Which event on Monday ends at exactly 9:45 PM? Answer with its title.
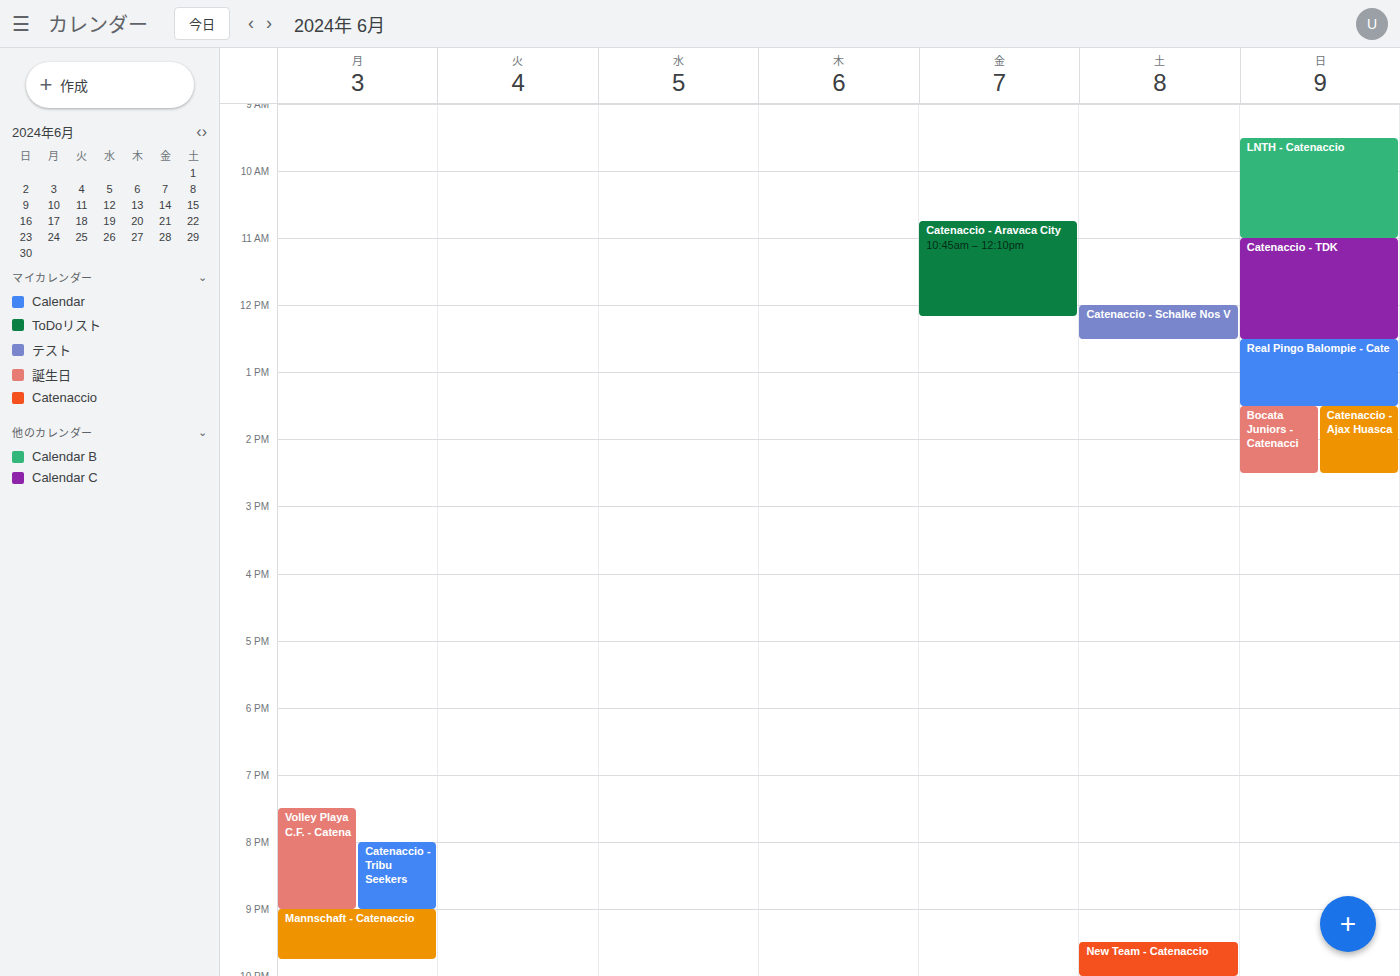
"Mannschaft - Catenaccio"